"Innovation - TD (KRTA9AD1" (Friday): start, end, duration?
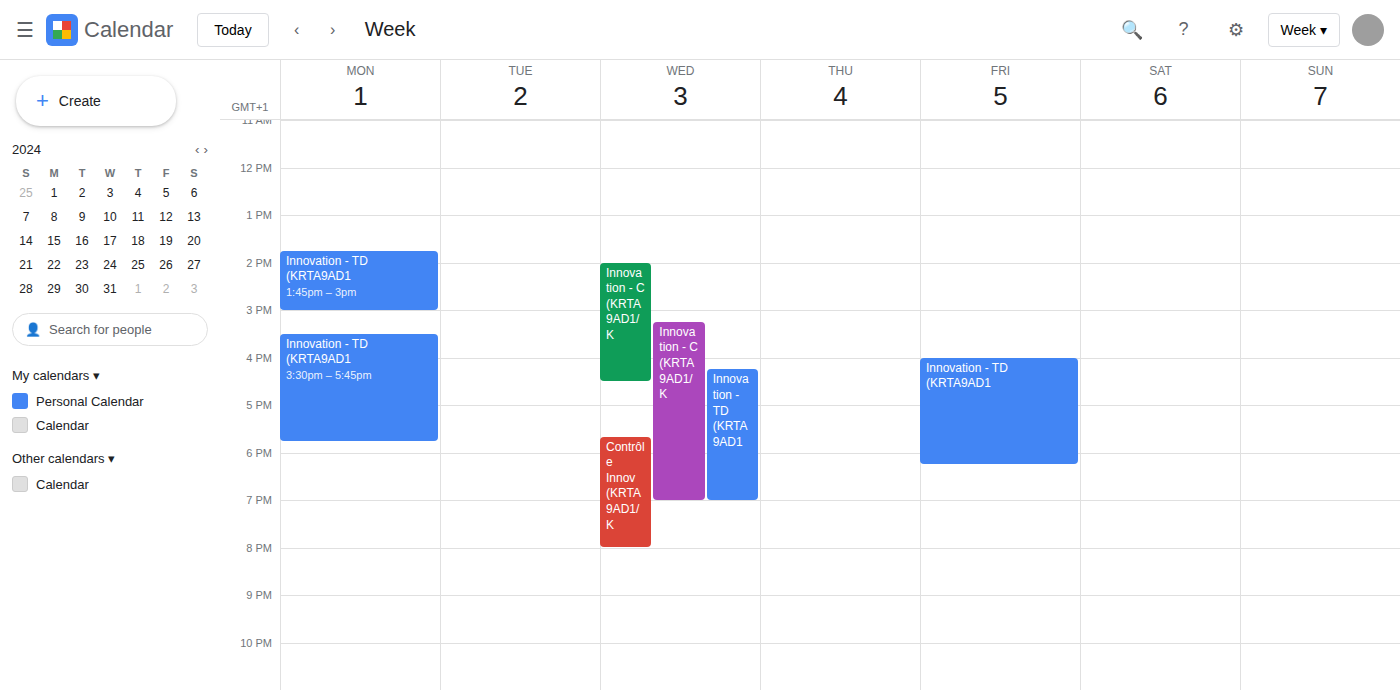
4:00 PM to 6:15 PM, 2 hours 15 minutes